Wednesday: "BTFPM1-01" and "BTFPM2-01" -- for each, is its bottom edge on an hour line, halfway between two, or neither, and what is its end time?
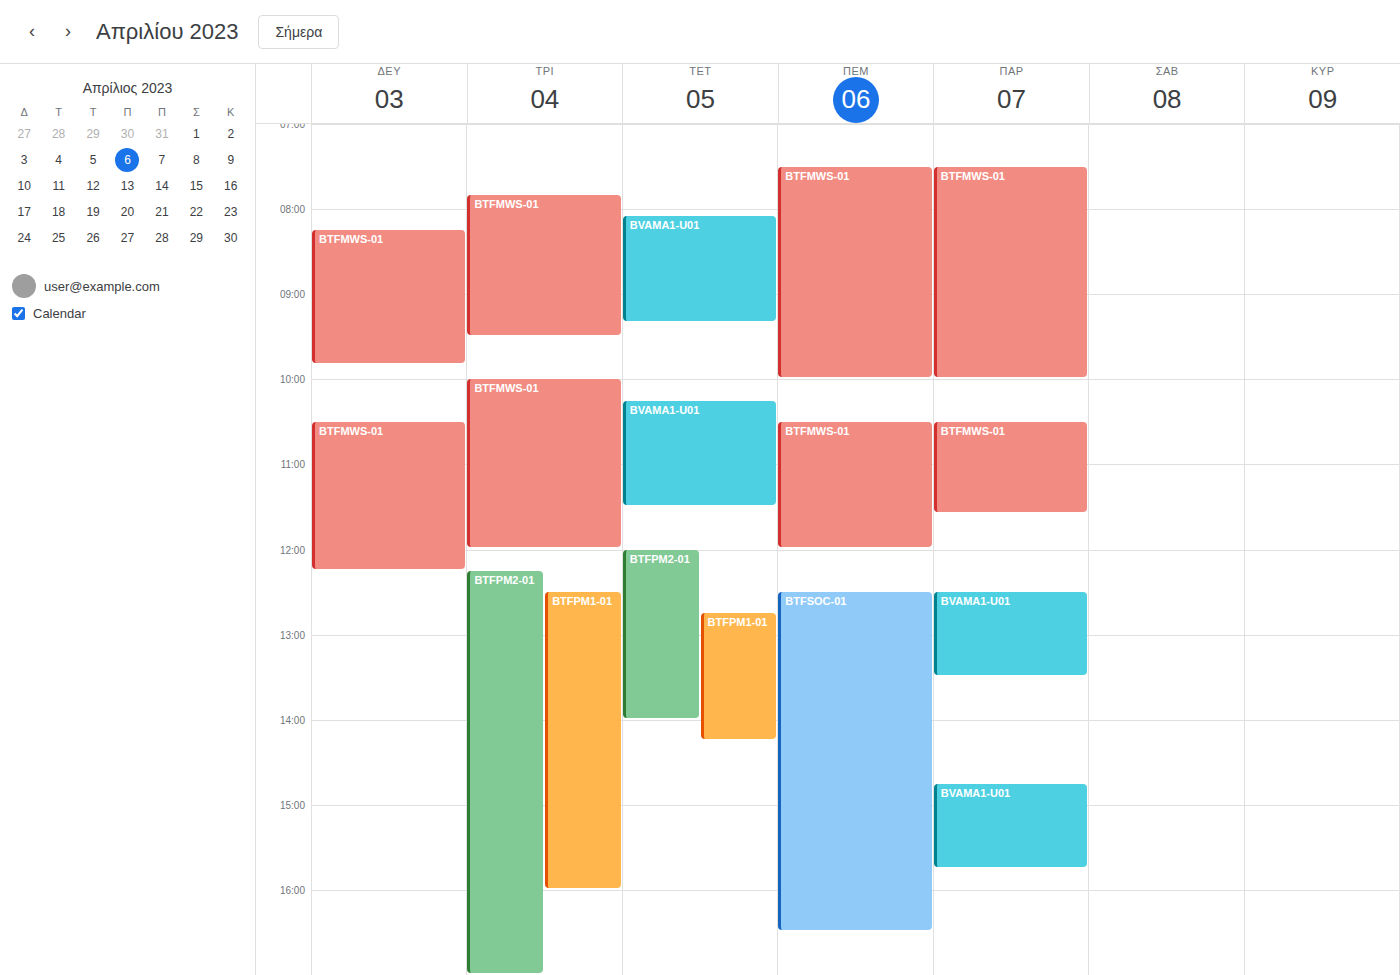
"BTFPM1-01": 14:15, neither: a quarter of the way from the 14:00 line to the 15:00 line. "BTFPM2-01": 14:00, exactly on the 14:00 line.